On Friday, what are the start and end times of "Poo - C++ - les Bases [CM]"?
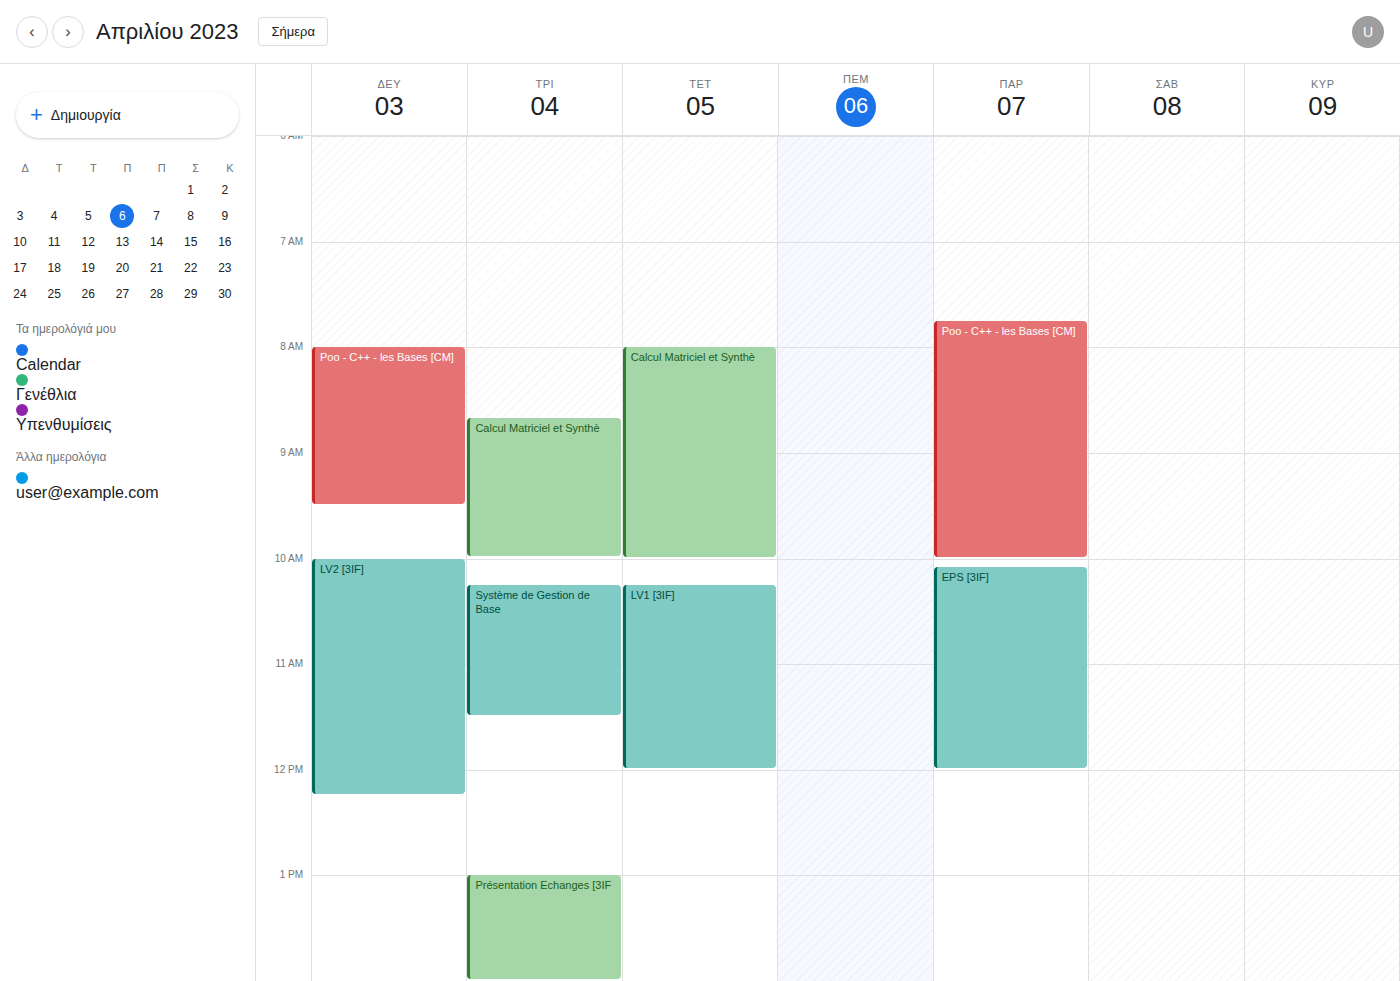
7:45 AM to 10:00 AM